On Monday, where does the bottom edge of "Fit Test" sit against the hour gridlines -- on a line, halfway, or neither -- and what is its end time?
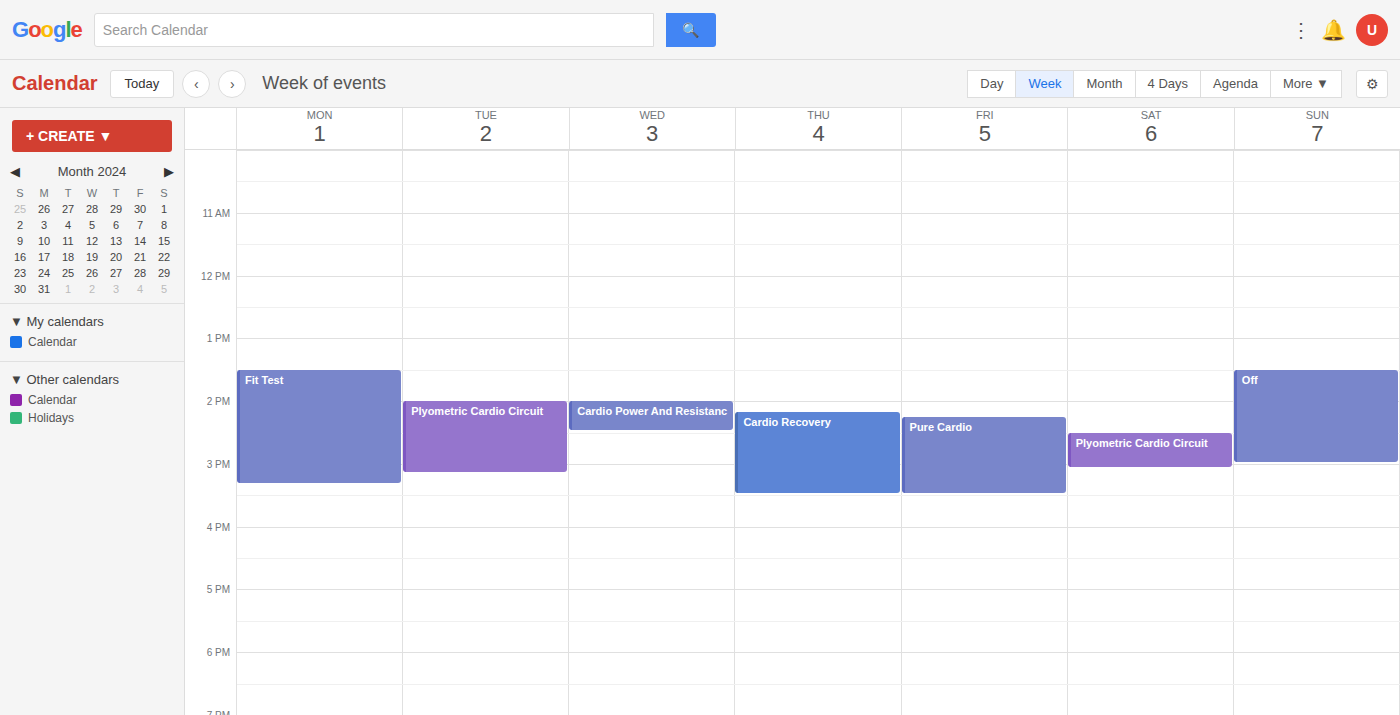
3:20 PM -- neither: 20 minutes below the 3 PM line and 40 minutes above the 4 PM line.